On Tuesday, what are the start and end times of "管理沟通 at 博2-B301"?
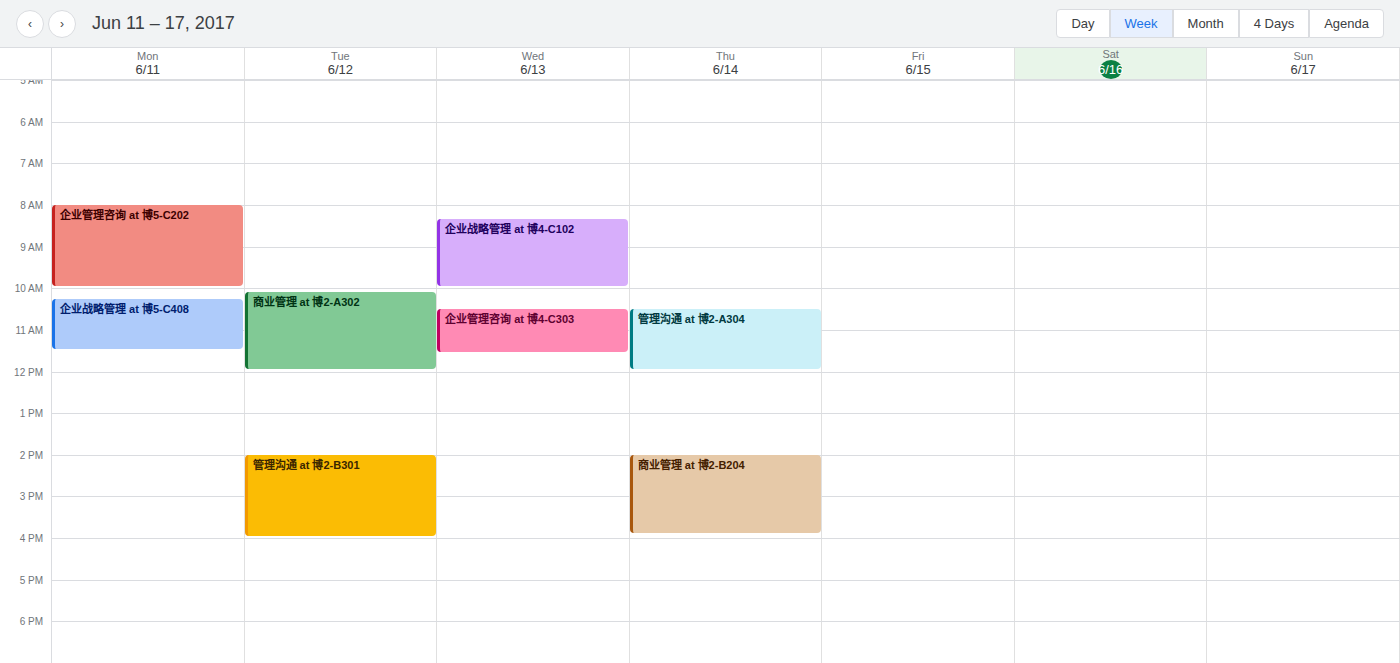
2:00 PM to 4:00 PM